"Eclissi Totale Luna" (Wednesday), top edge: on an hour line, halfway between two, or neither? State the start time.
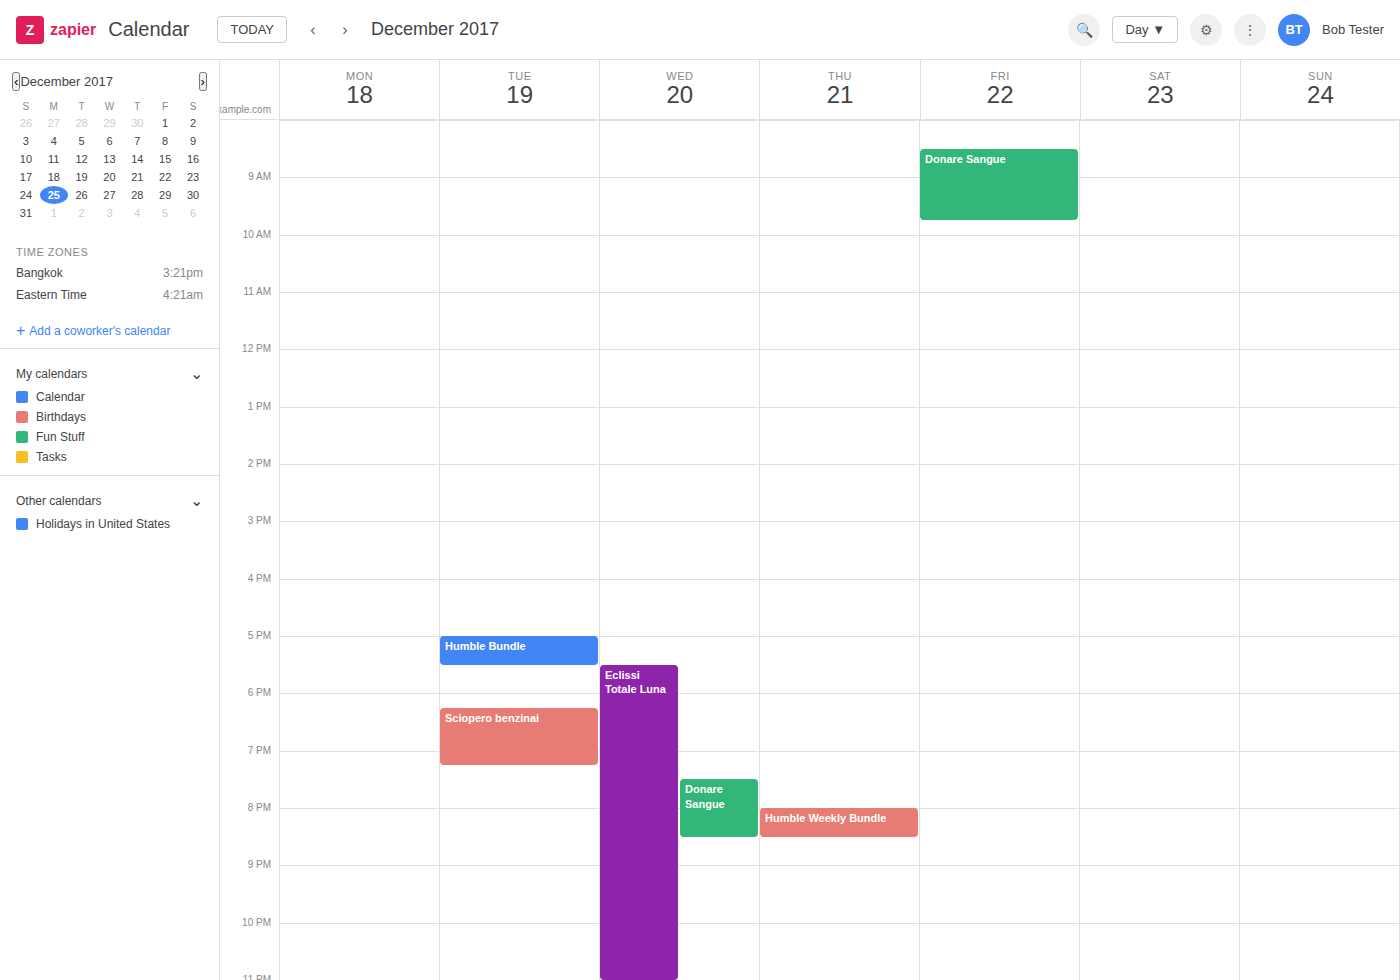
17:30 -- halfway between the 17:00 and 18:00 lines.